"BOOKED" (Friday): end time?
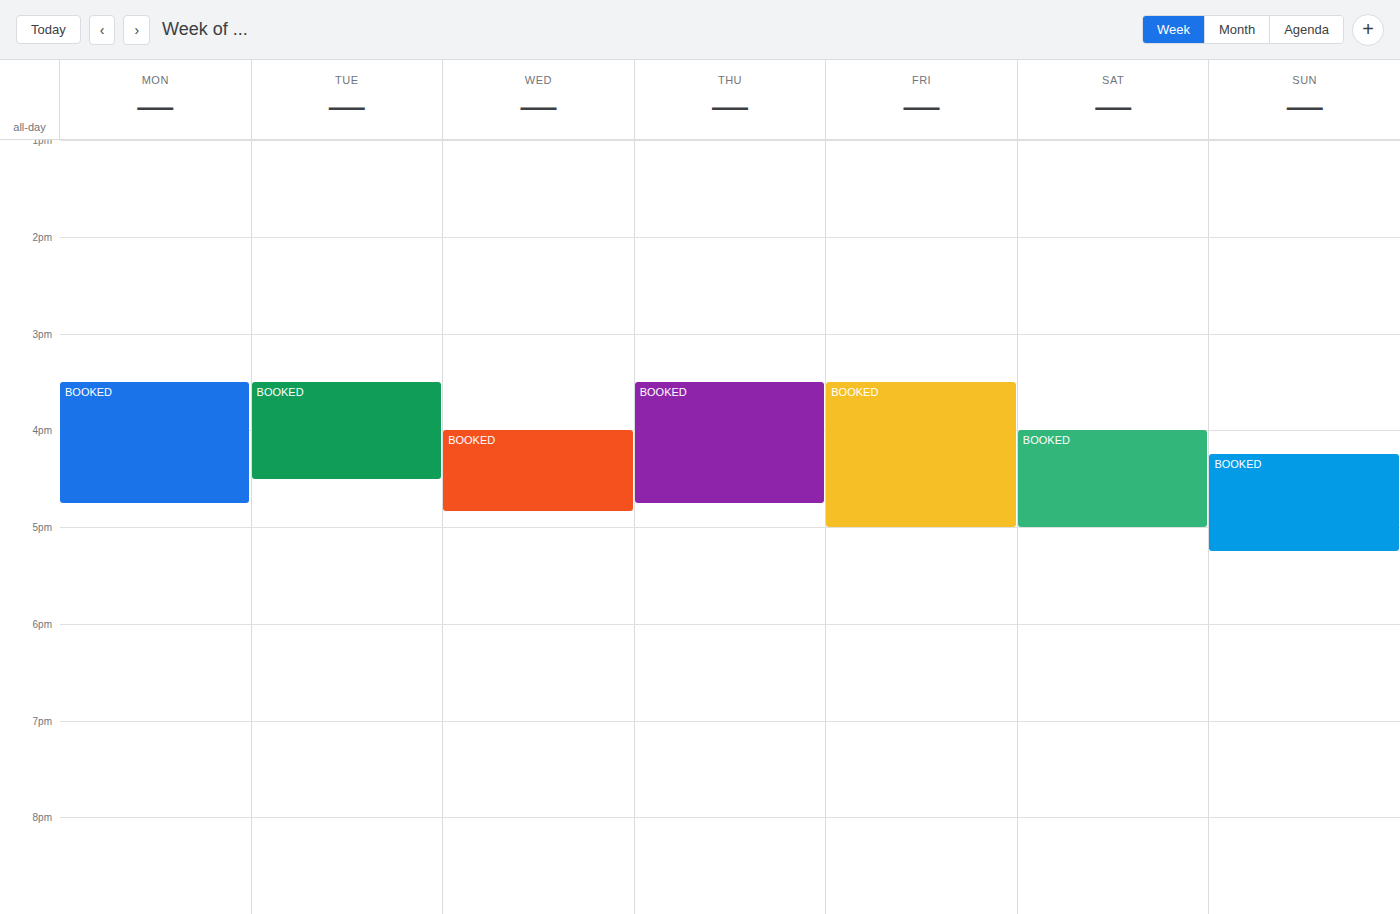
5:00 PM